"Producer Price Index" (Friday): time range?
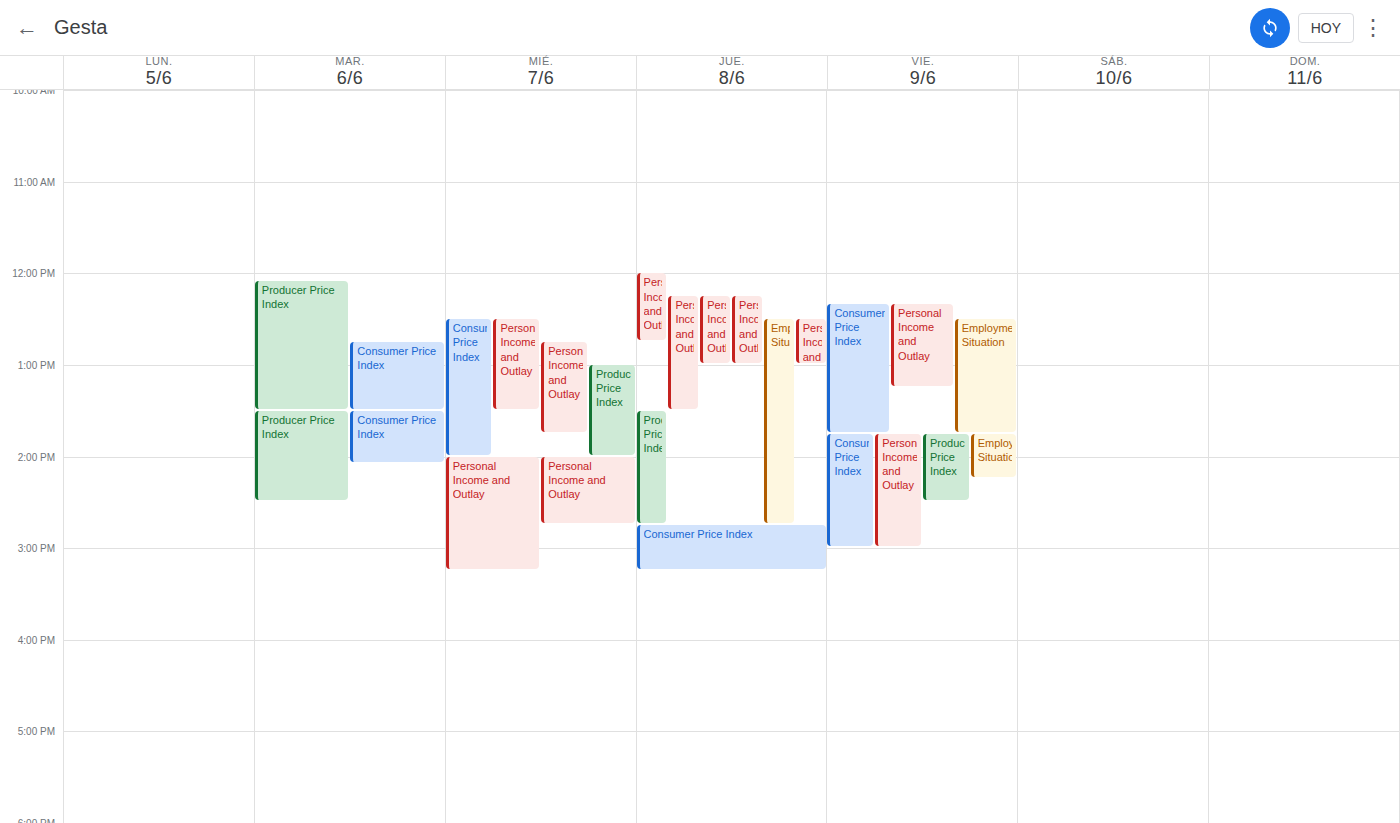
1:45 PM to 2:30 PM